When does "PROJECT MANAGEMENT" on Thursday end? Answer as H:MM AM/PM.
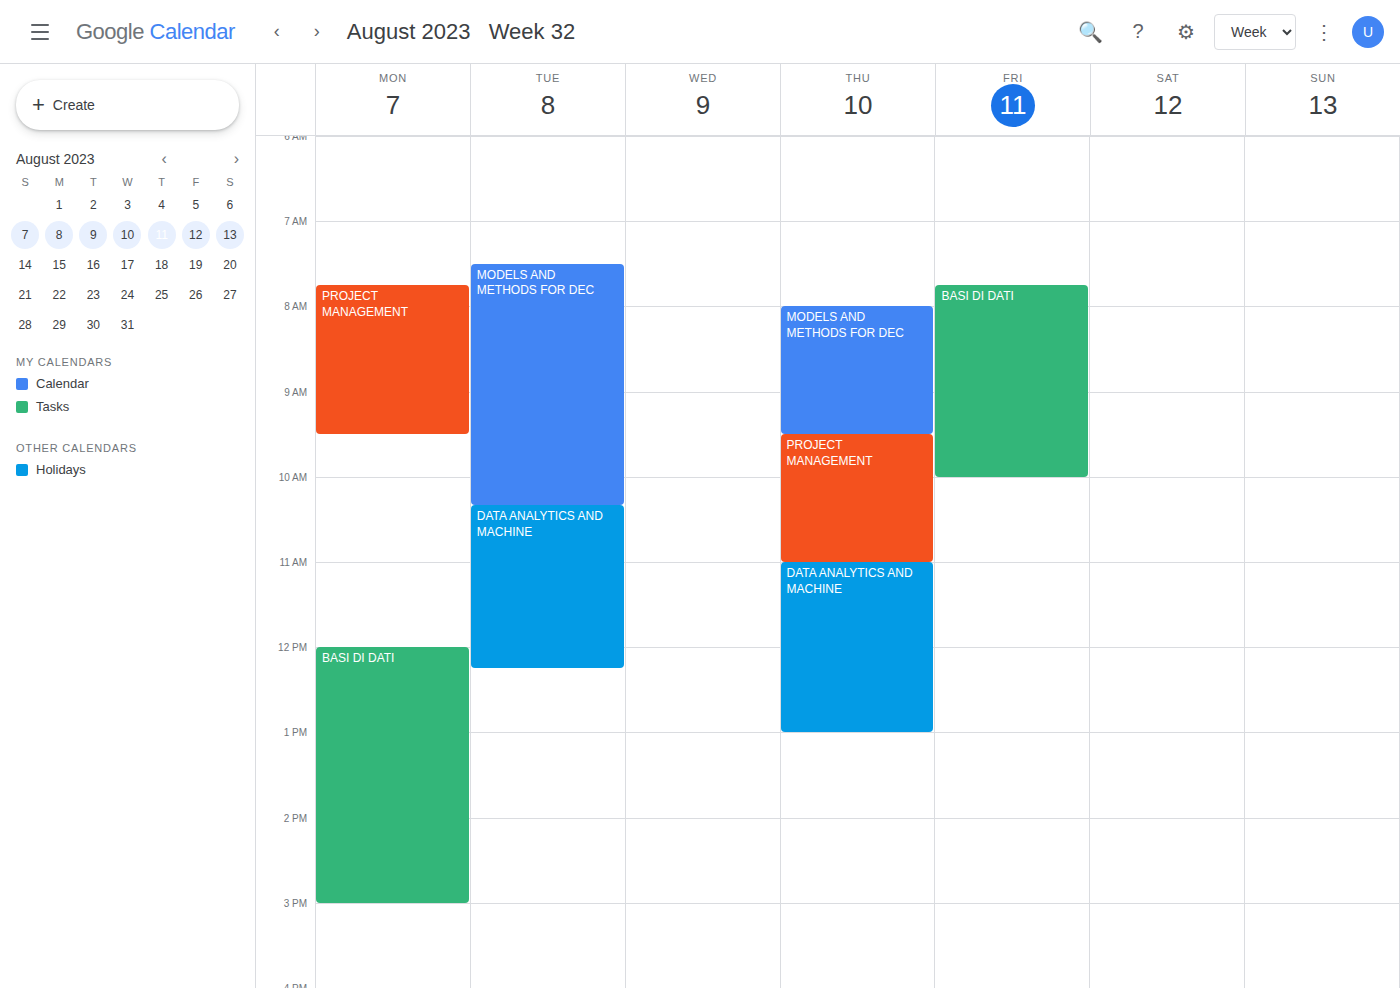
11:00 AM